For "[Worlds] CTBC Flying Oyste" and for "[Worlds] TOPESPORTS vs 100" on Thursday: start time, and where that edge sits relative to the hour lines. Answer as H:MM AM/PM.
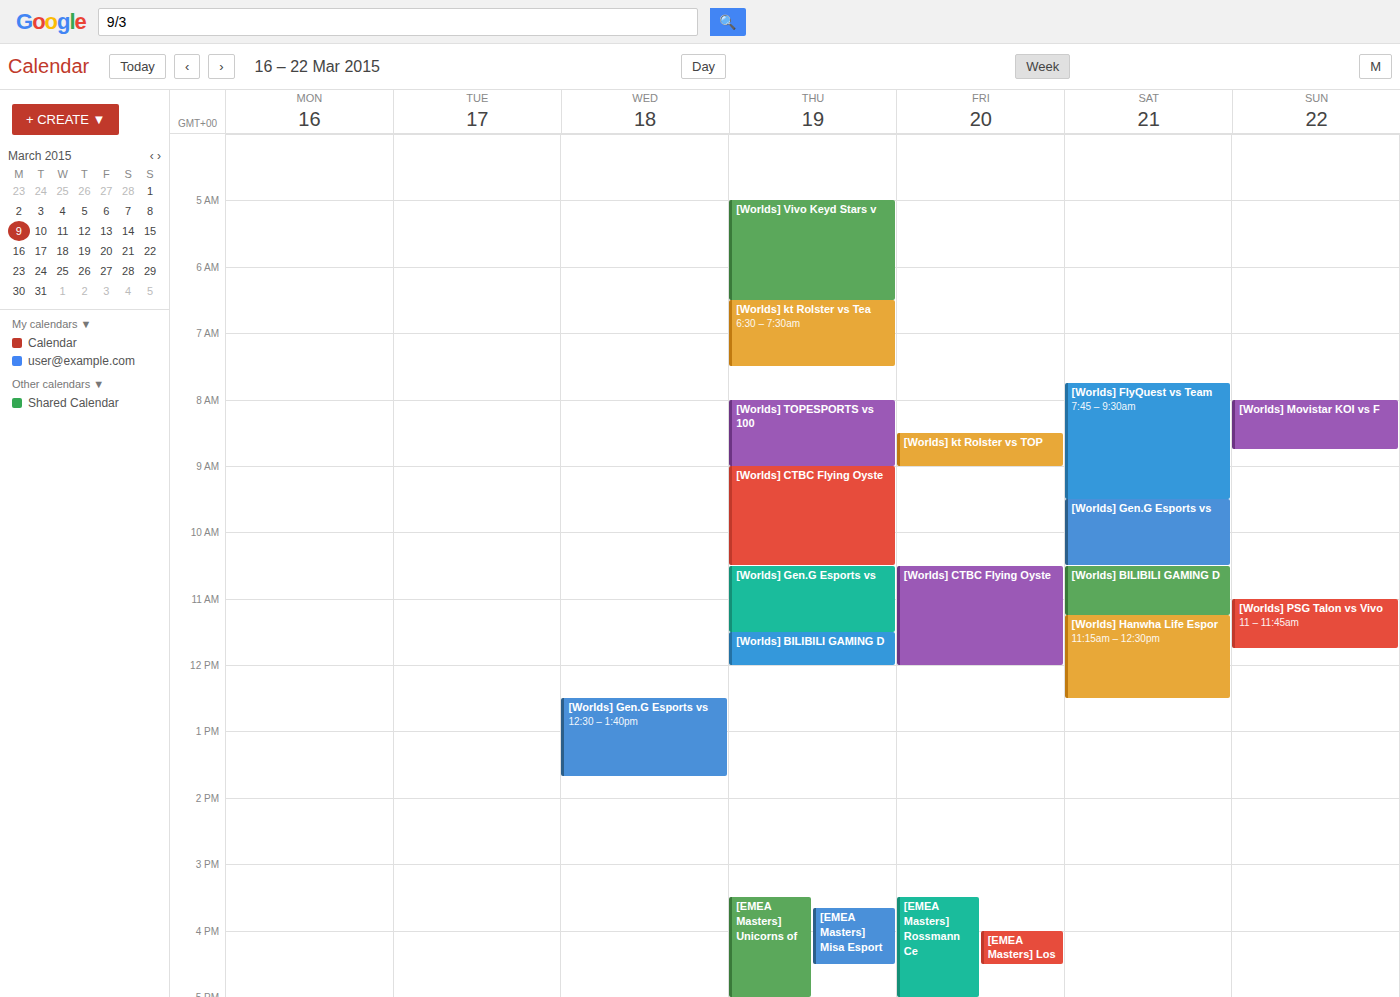
"[Worlds] CTBC Flying Oyste": 9:00 AM, exactly on the 9 AM line. "[Worlds] TOPESPORTS vs 100": 8:00 AM, exactly on the 8 AM line.